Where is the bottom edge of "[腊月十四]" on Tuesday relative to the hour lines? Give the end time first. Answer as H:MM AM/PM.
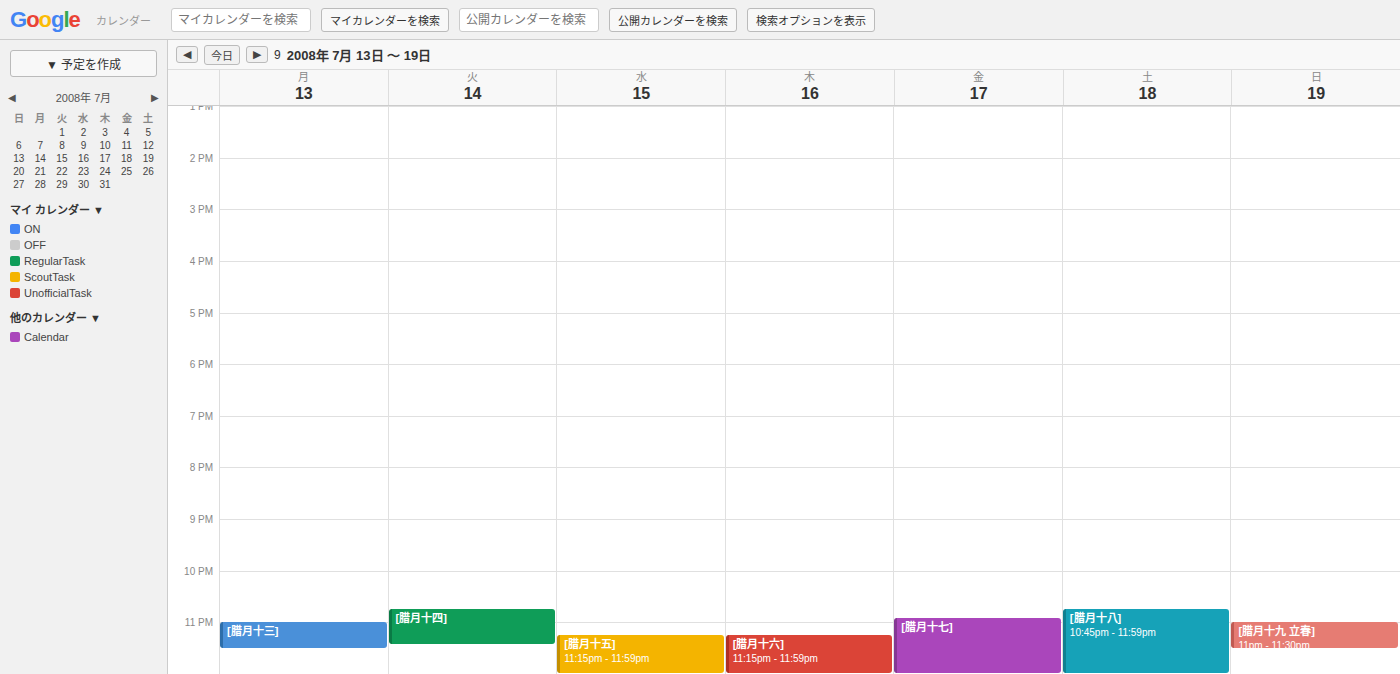
11:25 PM -- neither: 25 minutes below the 11 PM line and 35 minutes above the 12 AM line.